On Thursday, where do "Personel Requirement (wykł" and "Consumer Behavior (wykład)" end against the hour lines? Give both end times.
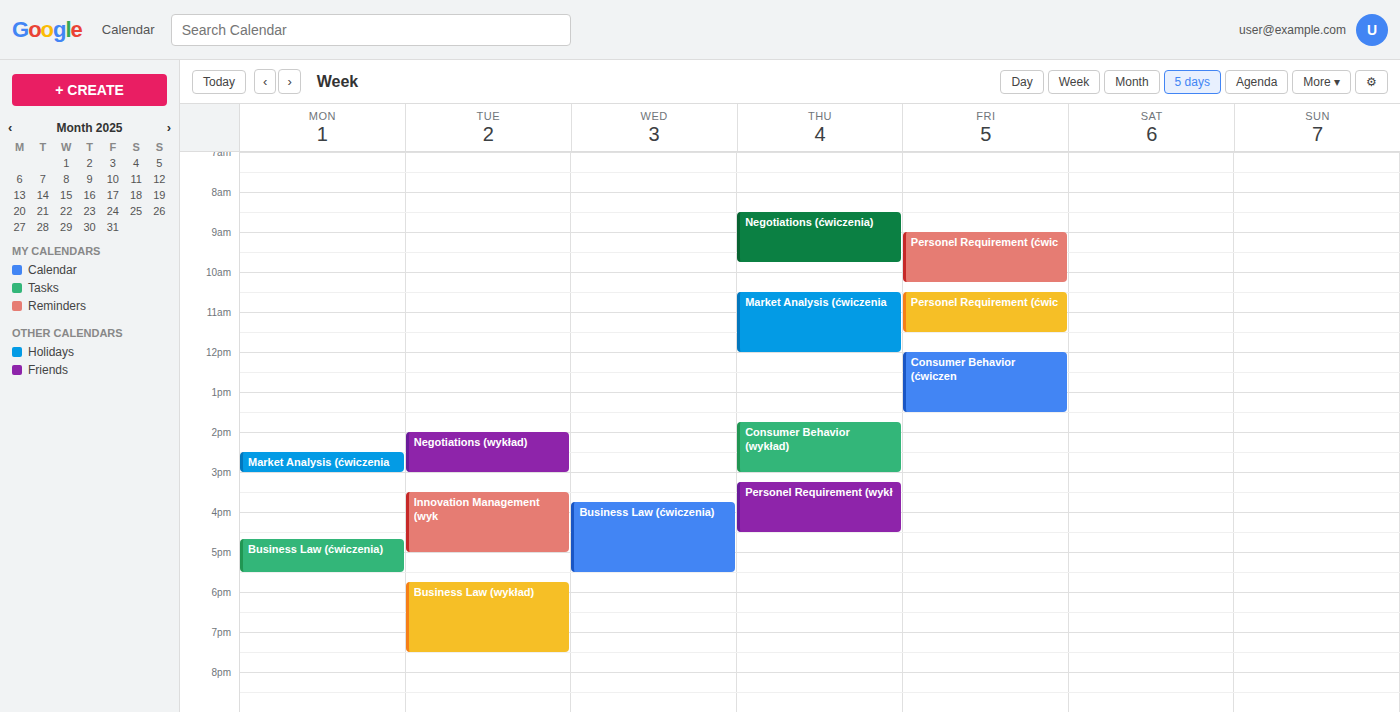
"Personel Requirement (wykł": 16:30, halfway between the 16:00 and 17:00 lines. "Consumer Behavior (wykład)": 15:00, exactly on the 15:00 line.